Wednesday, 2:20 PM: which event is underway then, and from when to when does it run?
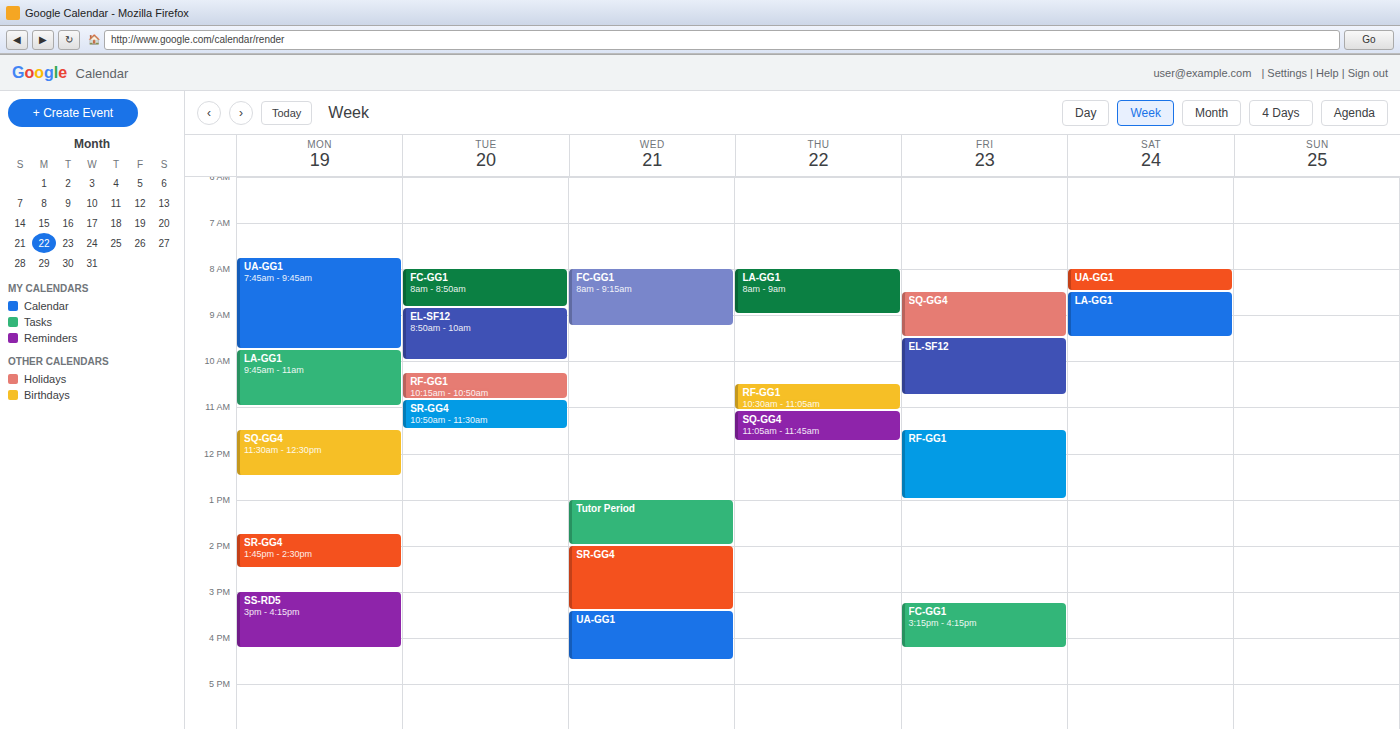
"SR-GG4", 2:00 PM to 3:25 PM